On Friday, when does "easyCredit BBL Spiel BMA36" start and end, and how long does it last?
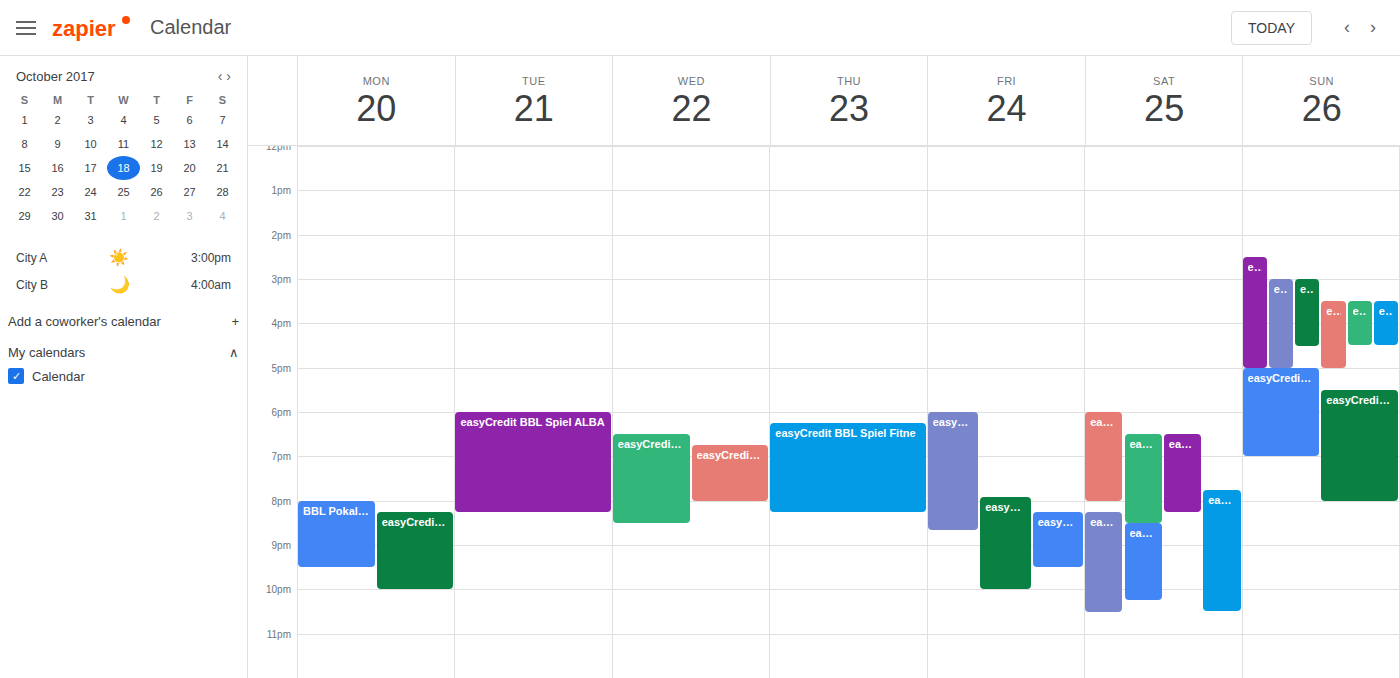
6:00 PM to 8:40 PM, 2 hours 40 minutes